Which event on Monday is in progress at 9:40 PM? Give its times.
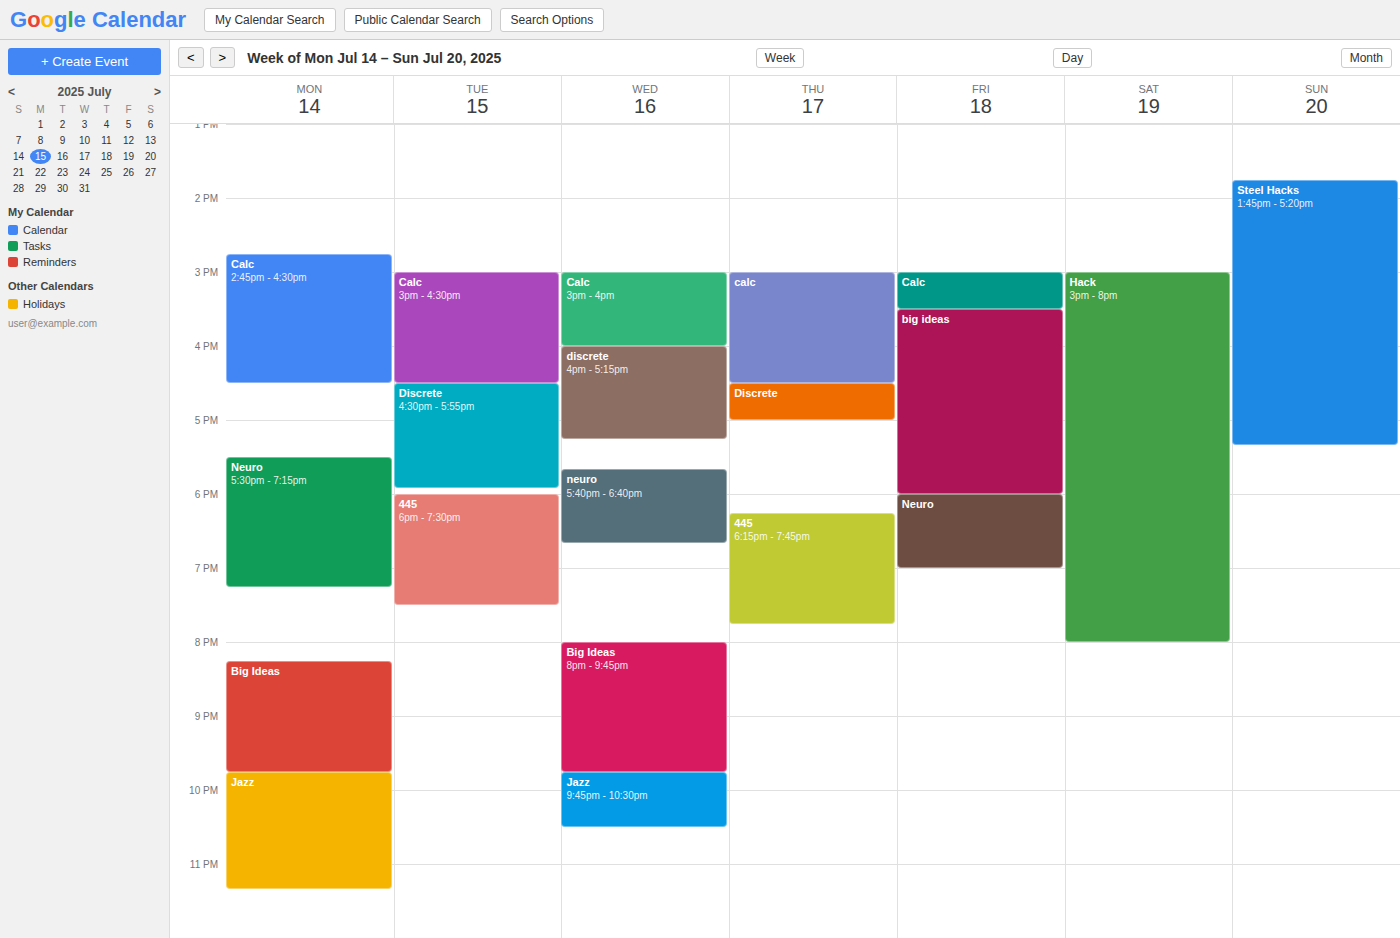
"Big Ideas", 8:15 PM to 9:45 PM